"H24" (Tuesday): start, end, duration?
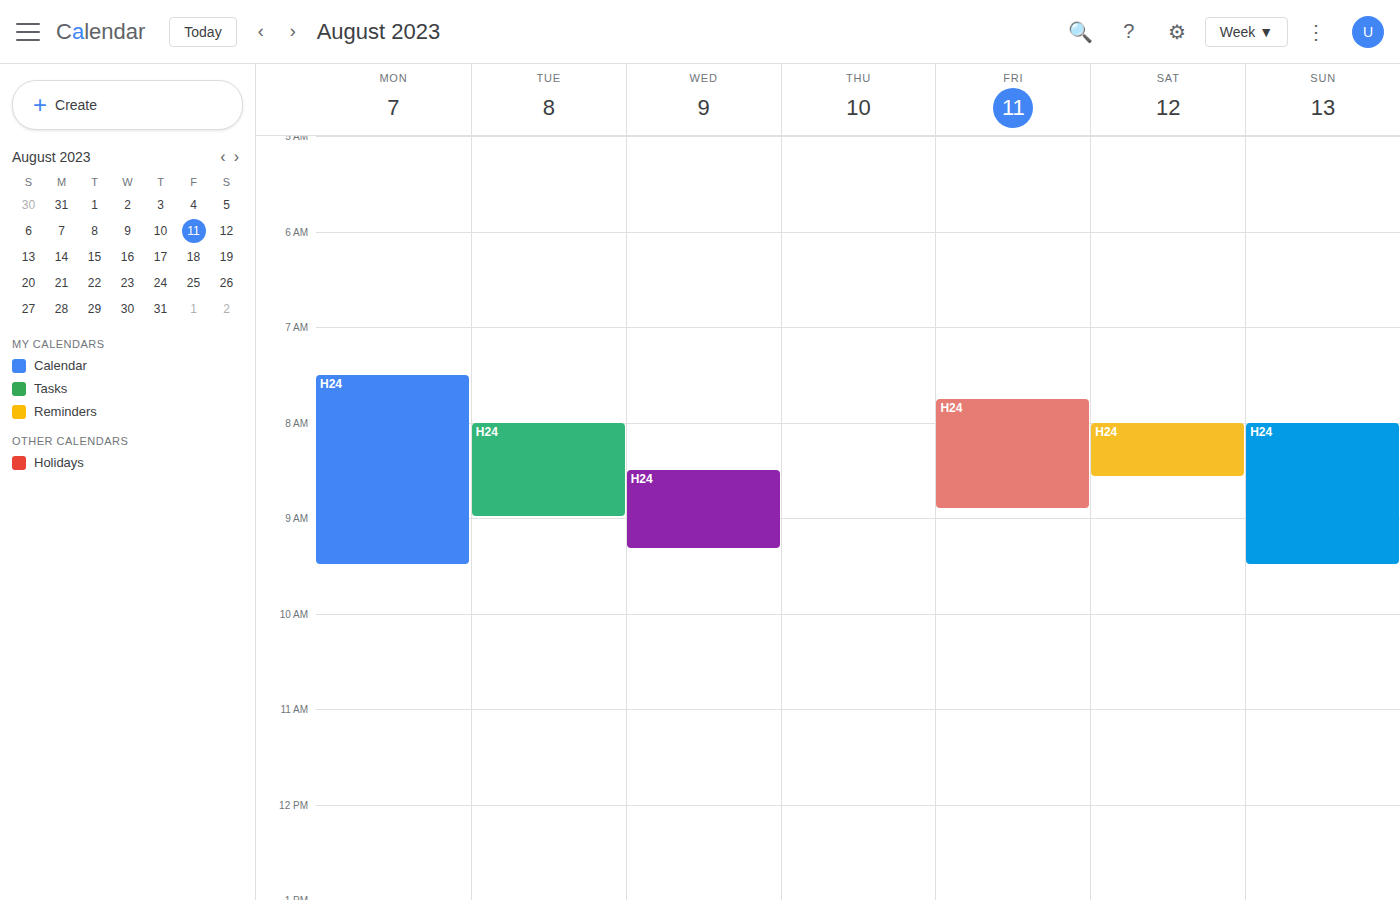
8:00 AM to 9:00 AM, 1 hour